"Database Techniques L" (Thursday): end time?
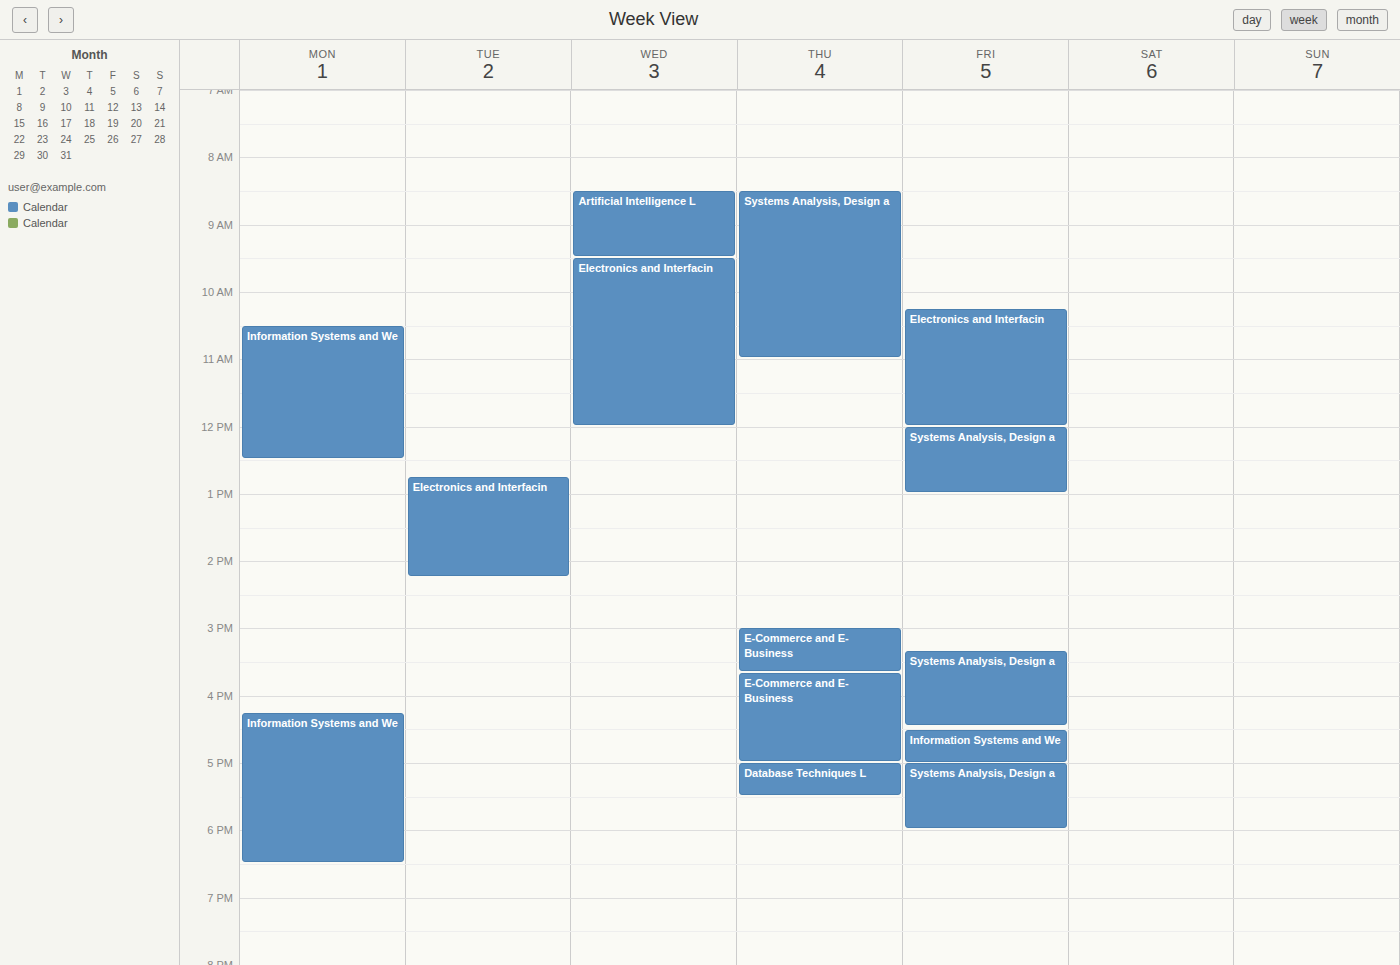
17:30